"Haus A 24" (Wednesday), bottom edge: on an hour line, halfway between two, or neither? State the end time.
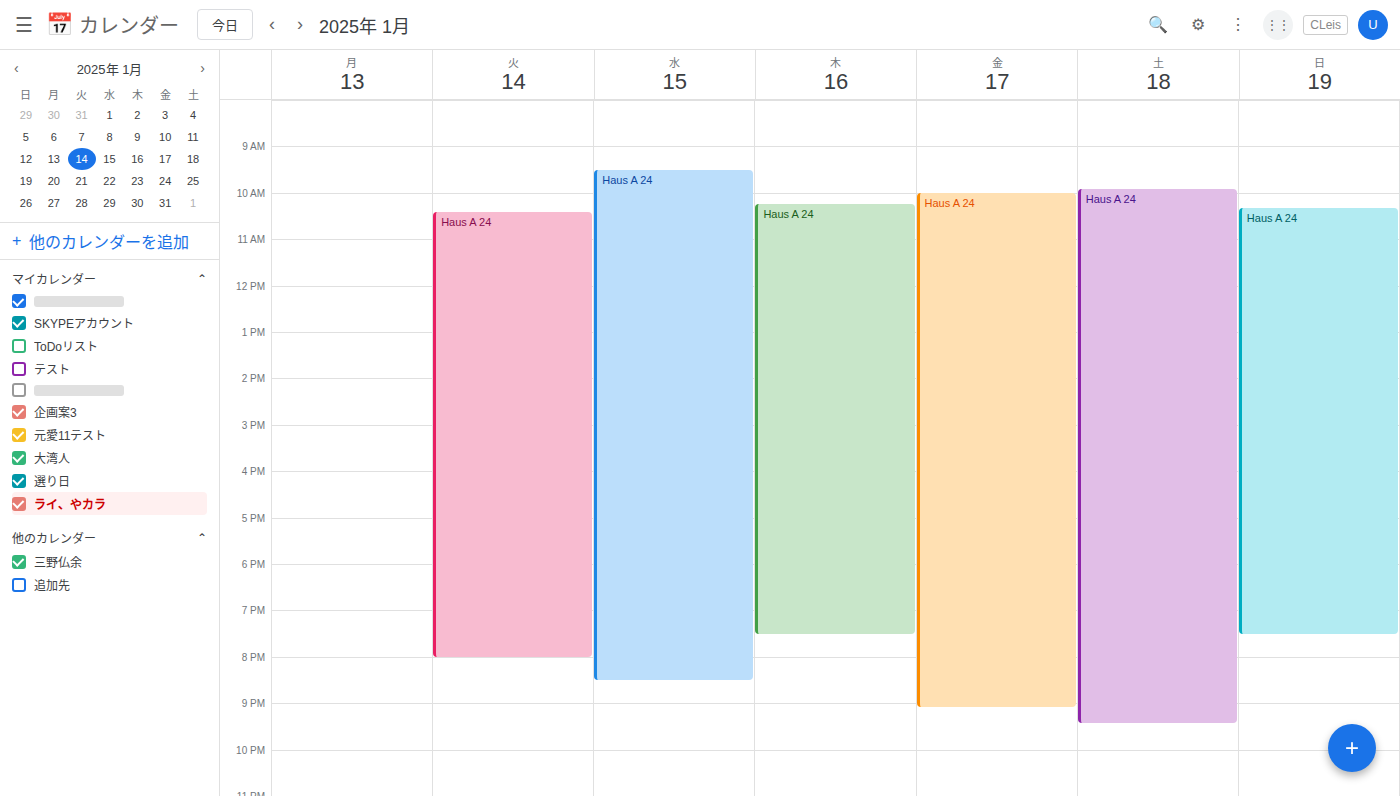
8:30 PM -- halfway between the 8 PM and 9 PM lines.